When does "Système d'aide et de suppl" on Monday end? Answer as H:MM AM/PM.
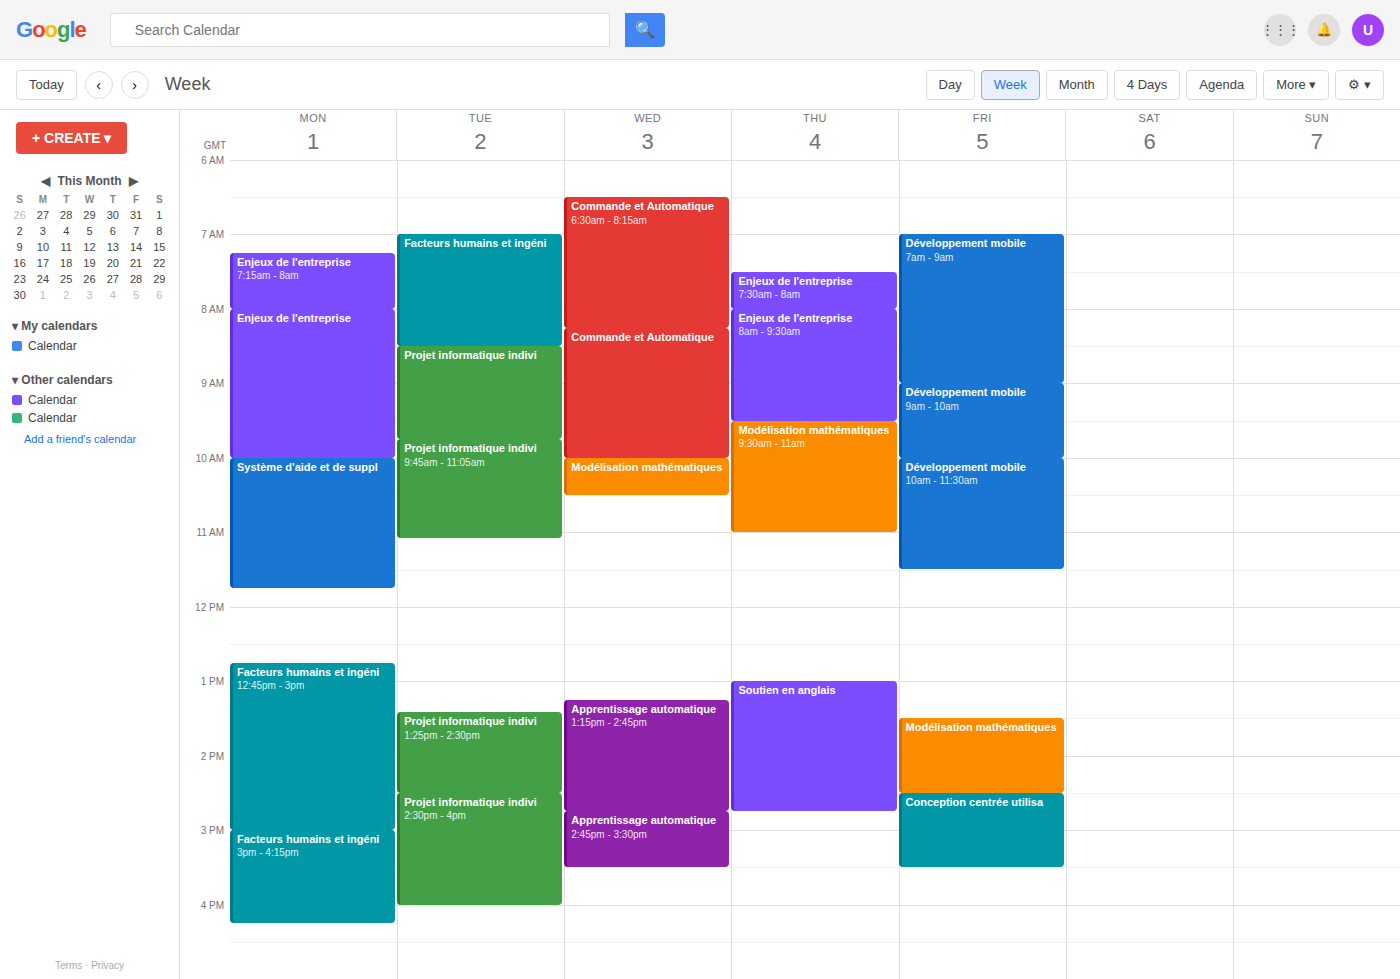
11:45 AM